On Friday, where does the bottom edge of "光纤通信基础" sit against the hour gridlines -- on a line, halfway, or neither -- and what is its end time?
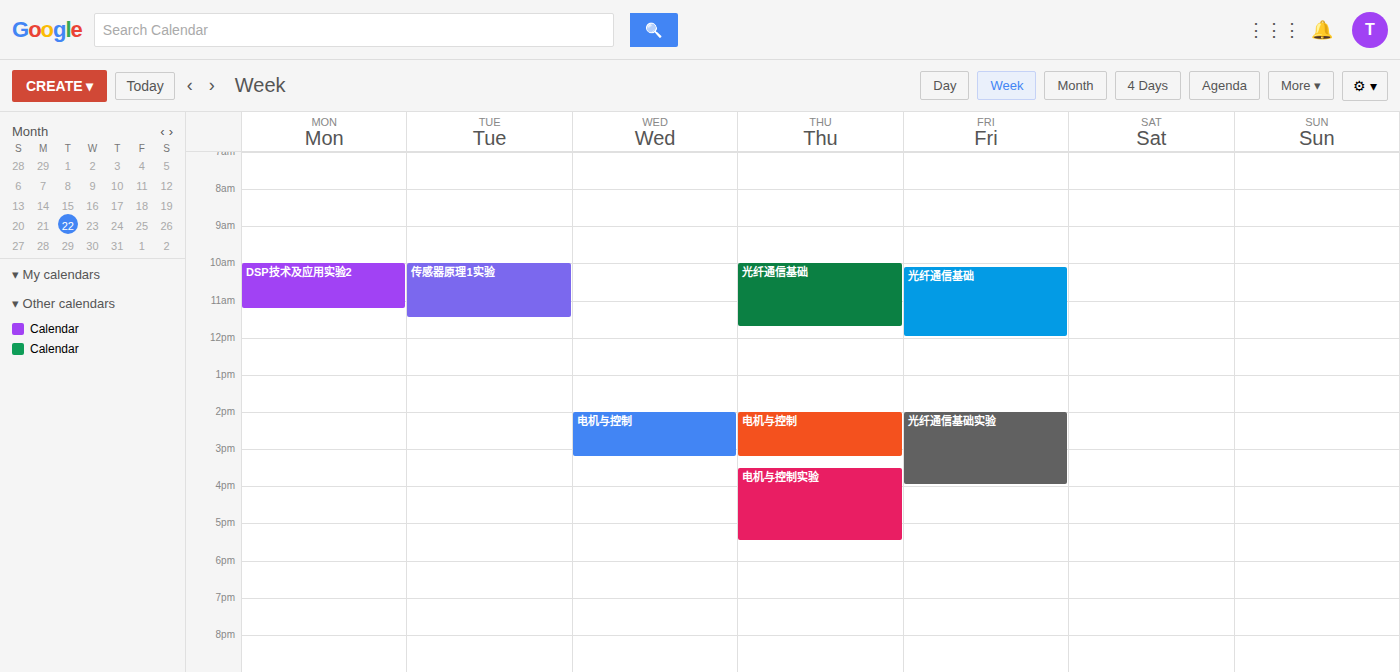
12:00 PM -- exactly on the 12 PM line.